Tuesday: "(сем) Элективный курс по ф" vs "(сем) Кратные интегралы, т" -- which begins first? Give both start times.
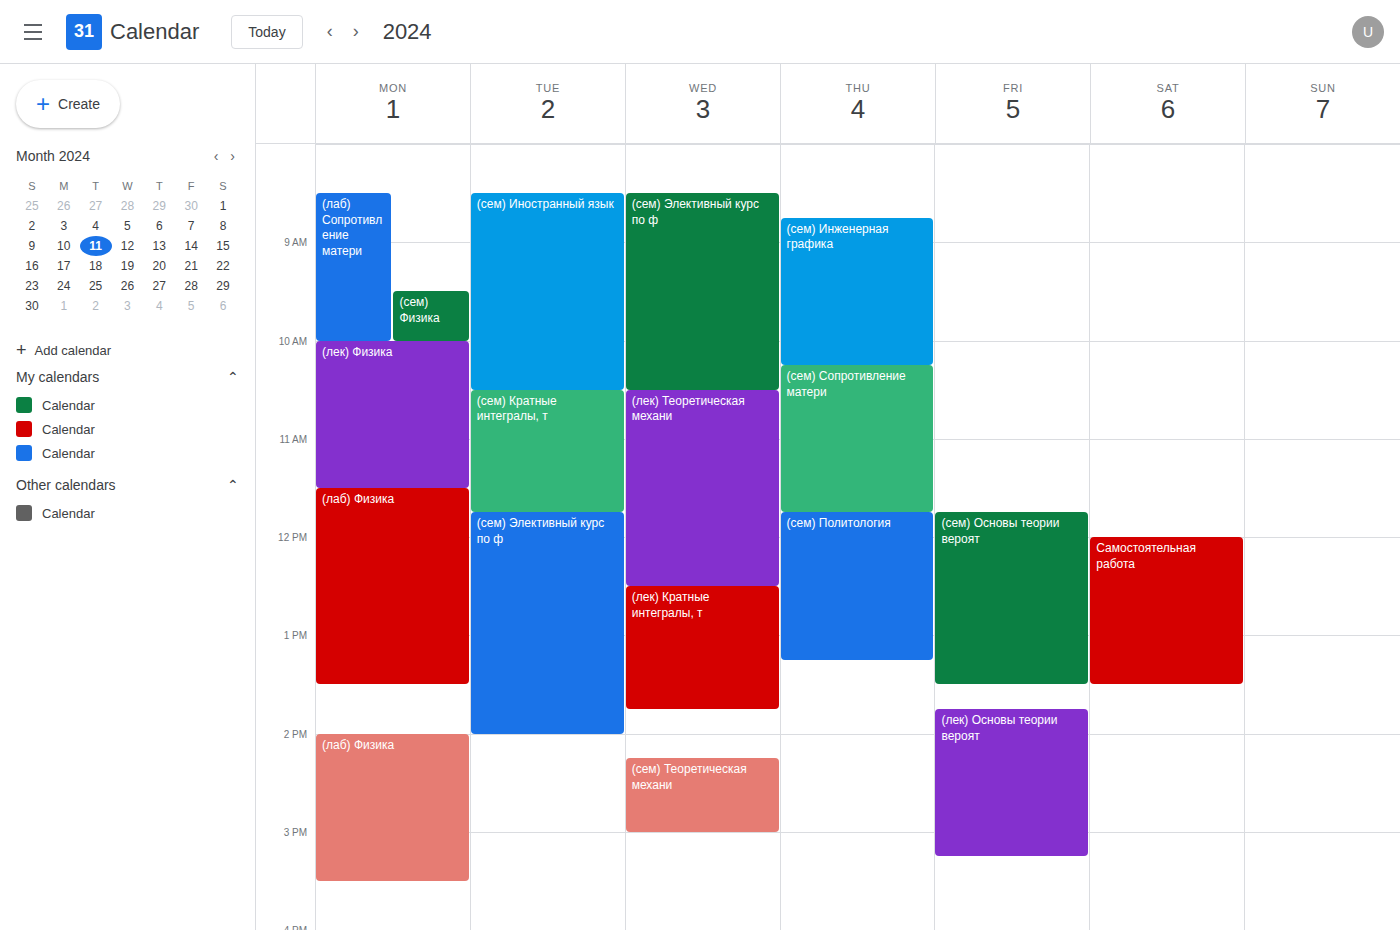
"(сем) Кратные интегралы, т" 10:30 AM; "(сем) Элективный курс по ф" 11:45 AM.